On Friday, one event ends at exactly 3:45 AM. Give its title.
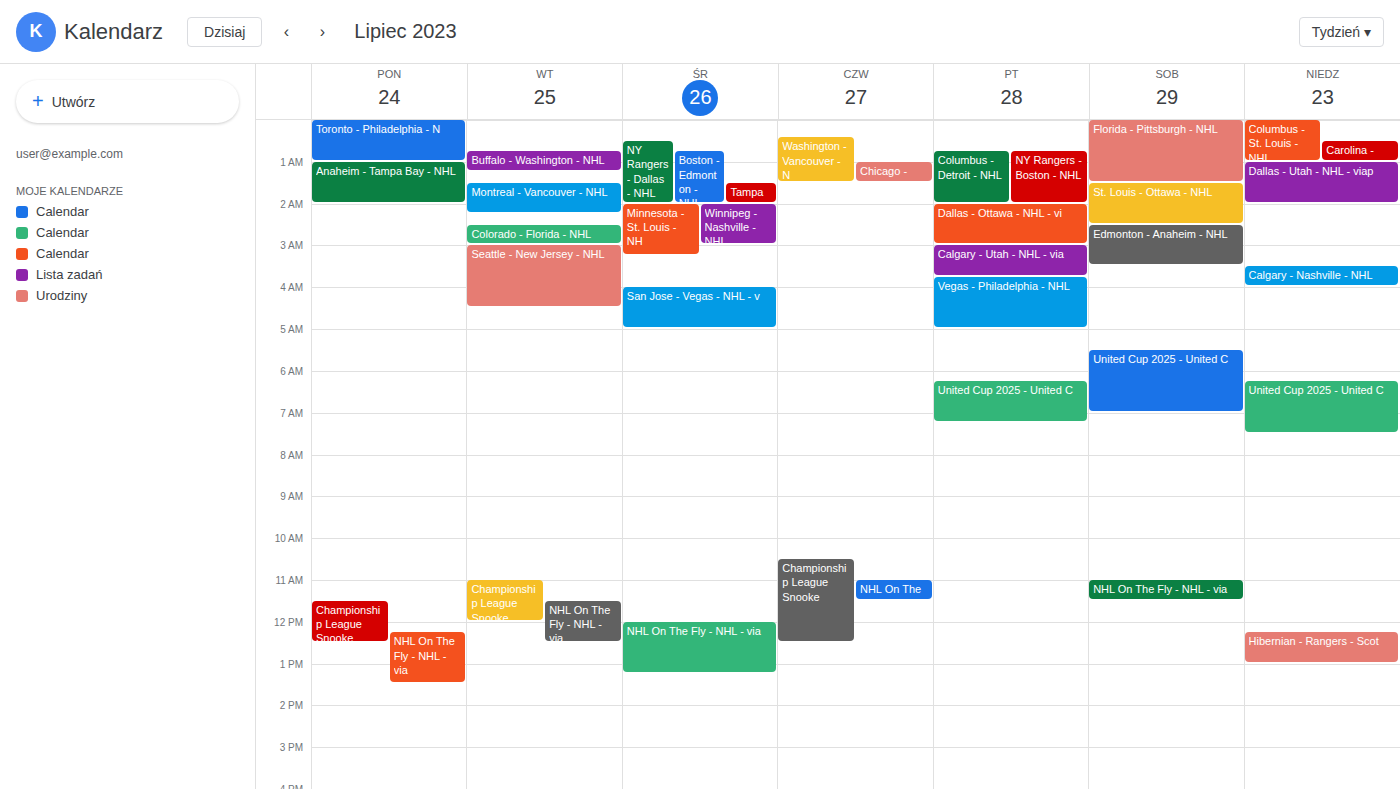
"Calgary - Utah - NHL - via"